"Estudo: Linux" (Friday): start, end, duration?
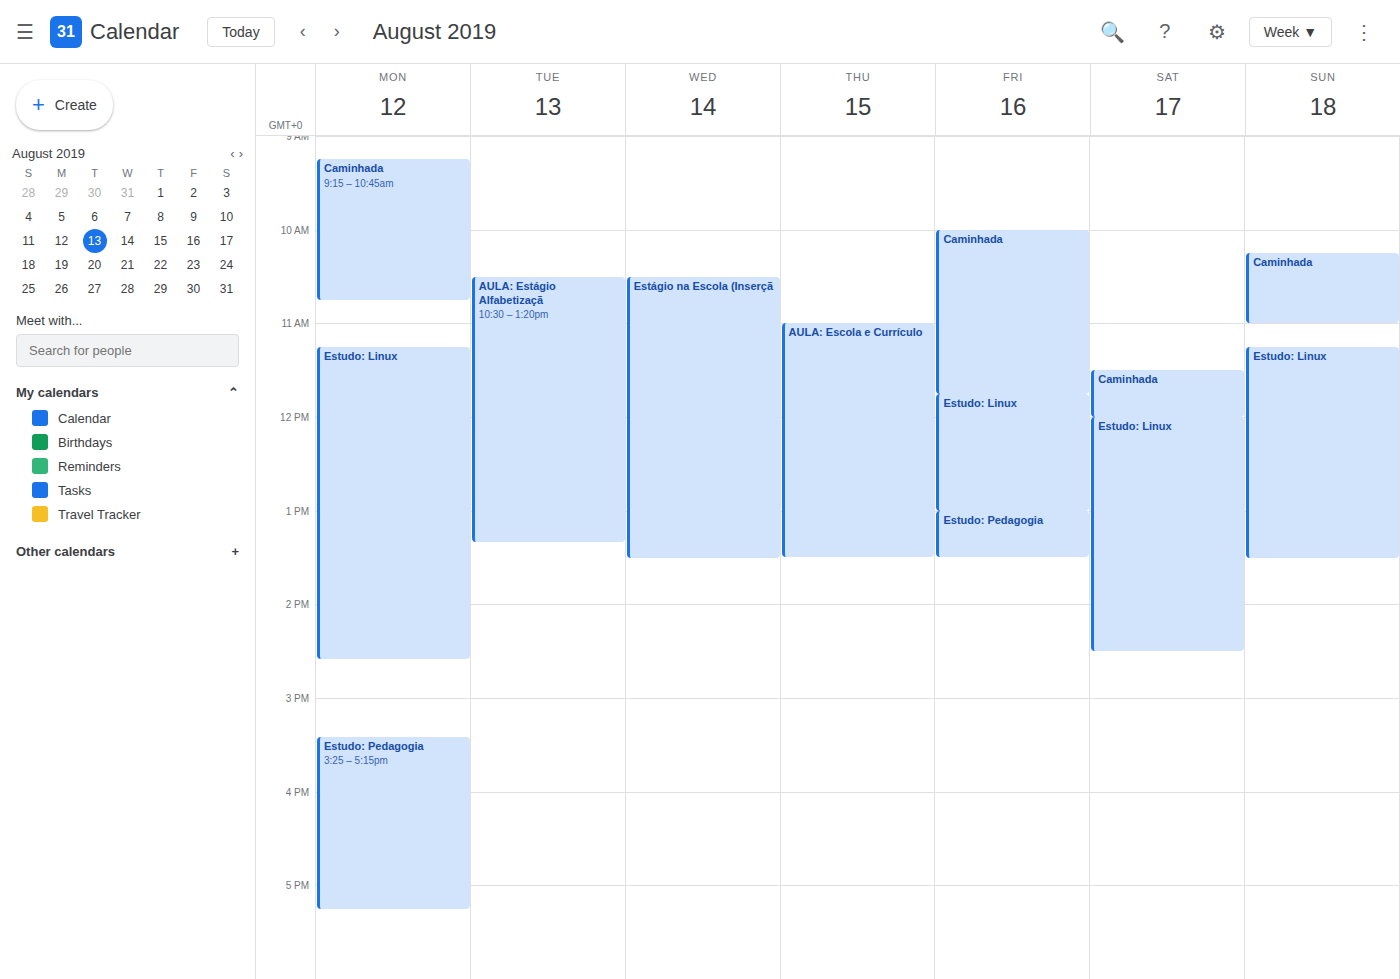
11:45 AM to 1:00 PM, 1 hour 15 minutes